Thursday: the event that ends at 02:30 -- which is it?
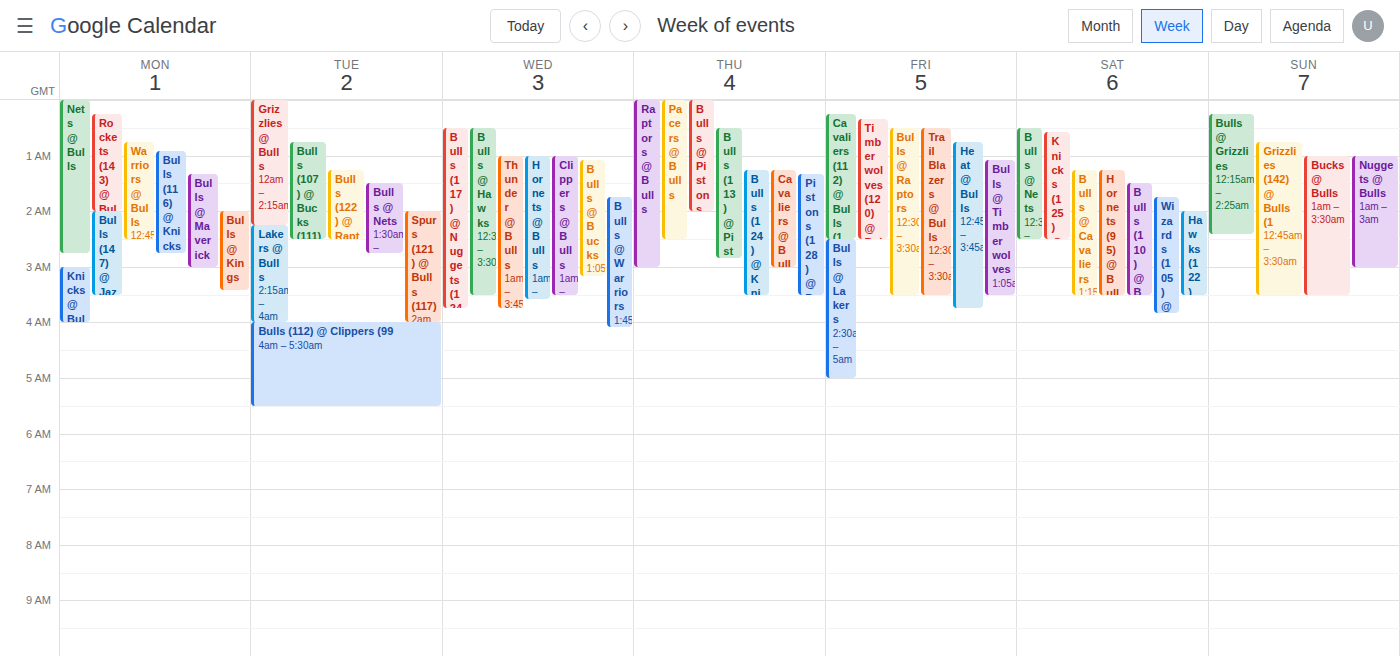
"Pacers @ Bulls"